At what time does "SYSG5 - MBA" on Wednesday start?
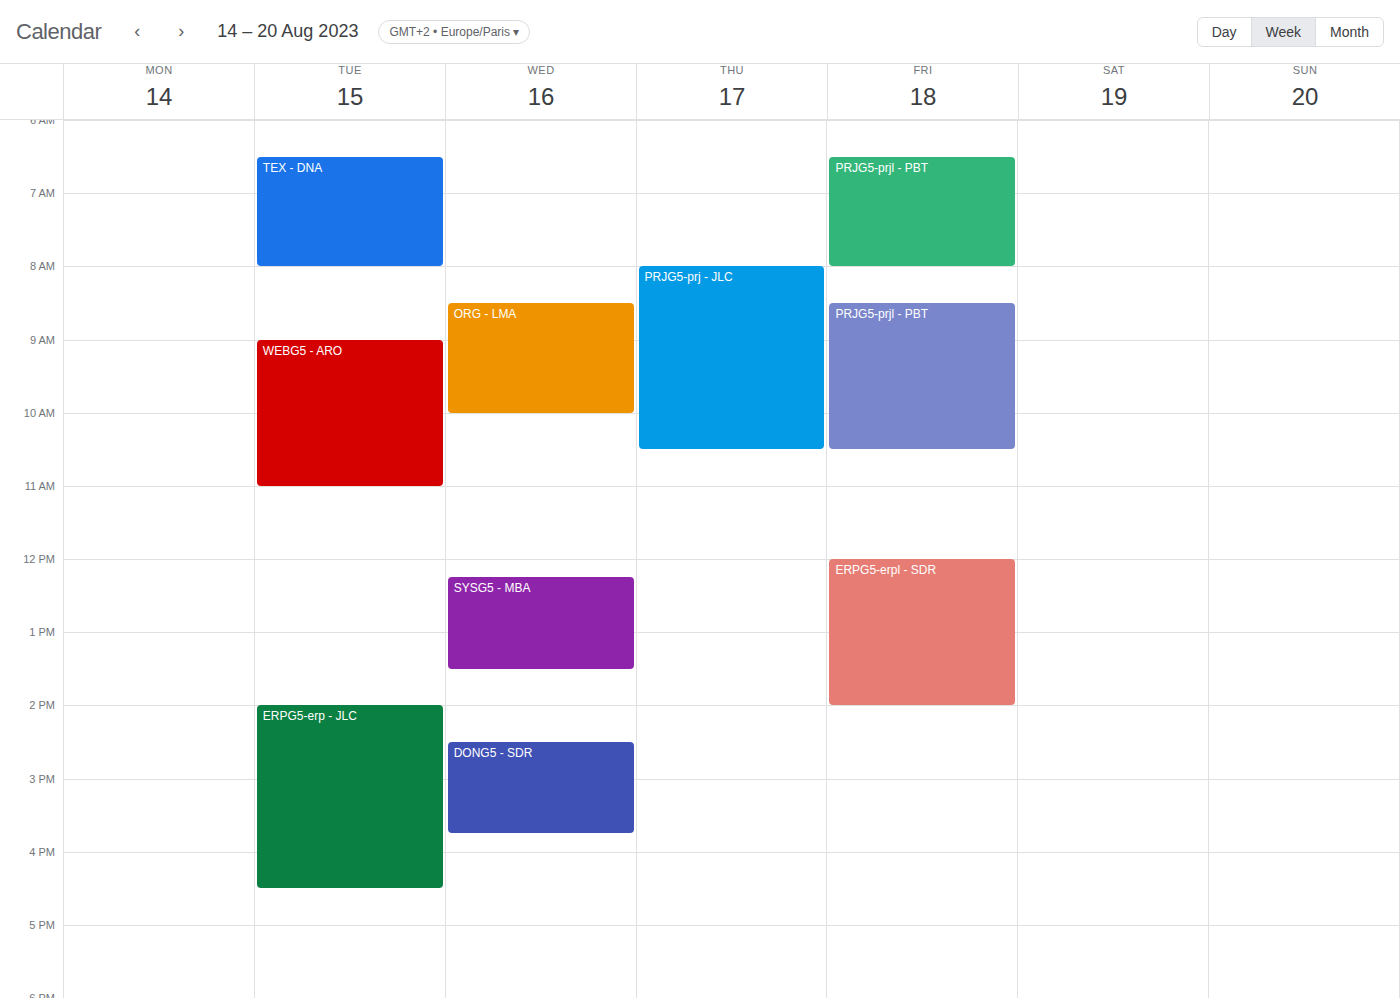
12:15 PM